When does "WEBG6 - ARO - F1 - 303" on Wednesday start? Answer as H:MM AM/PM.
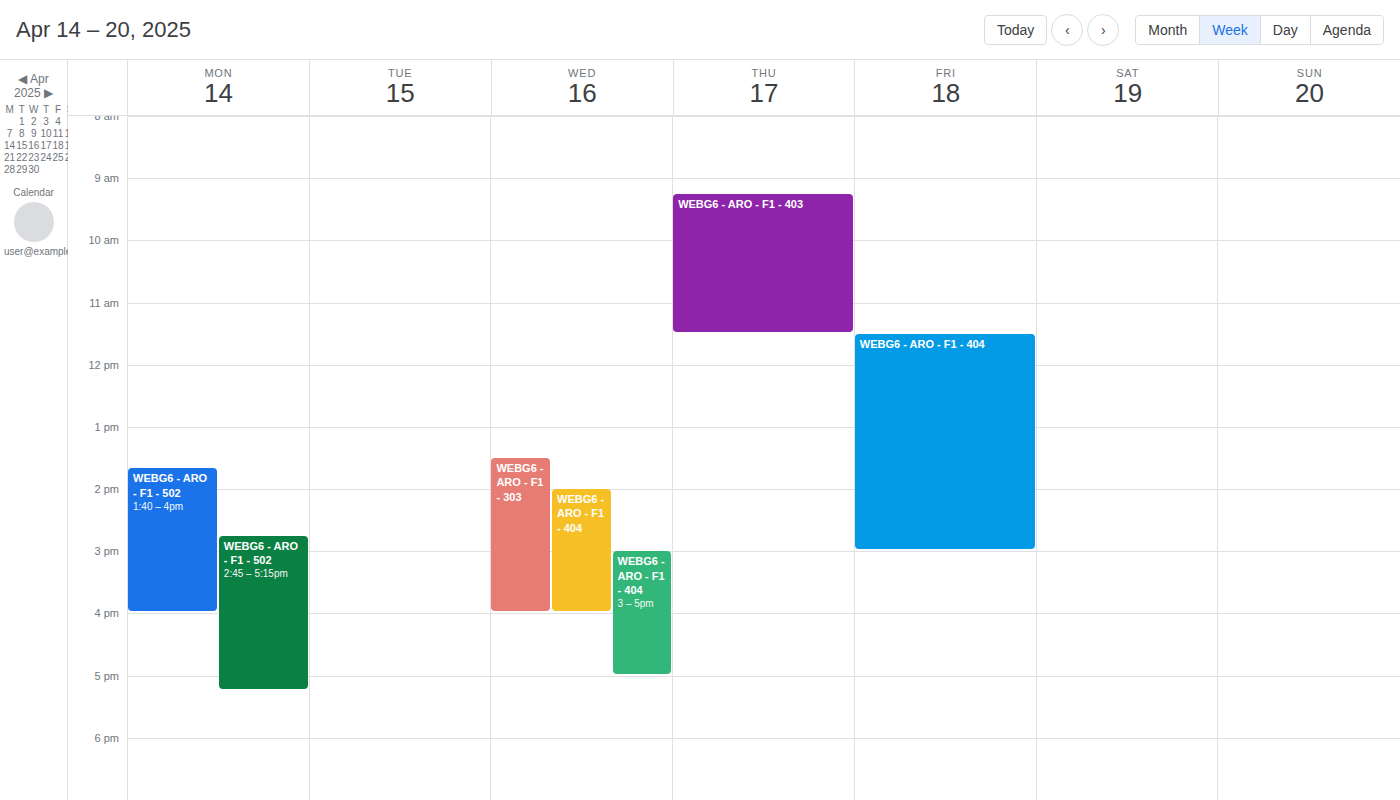
1:30 PM